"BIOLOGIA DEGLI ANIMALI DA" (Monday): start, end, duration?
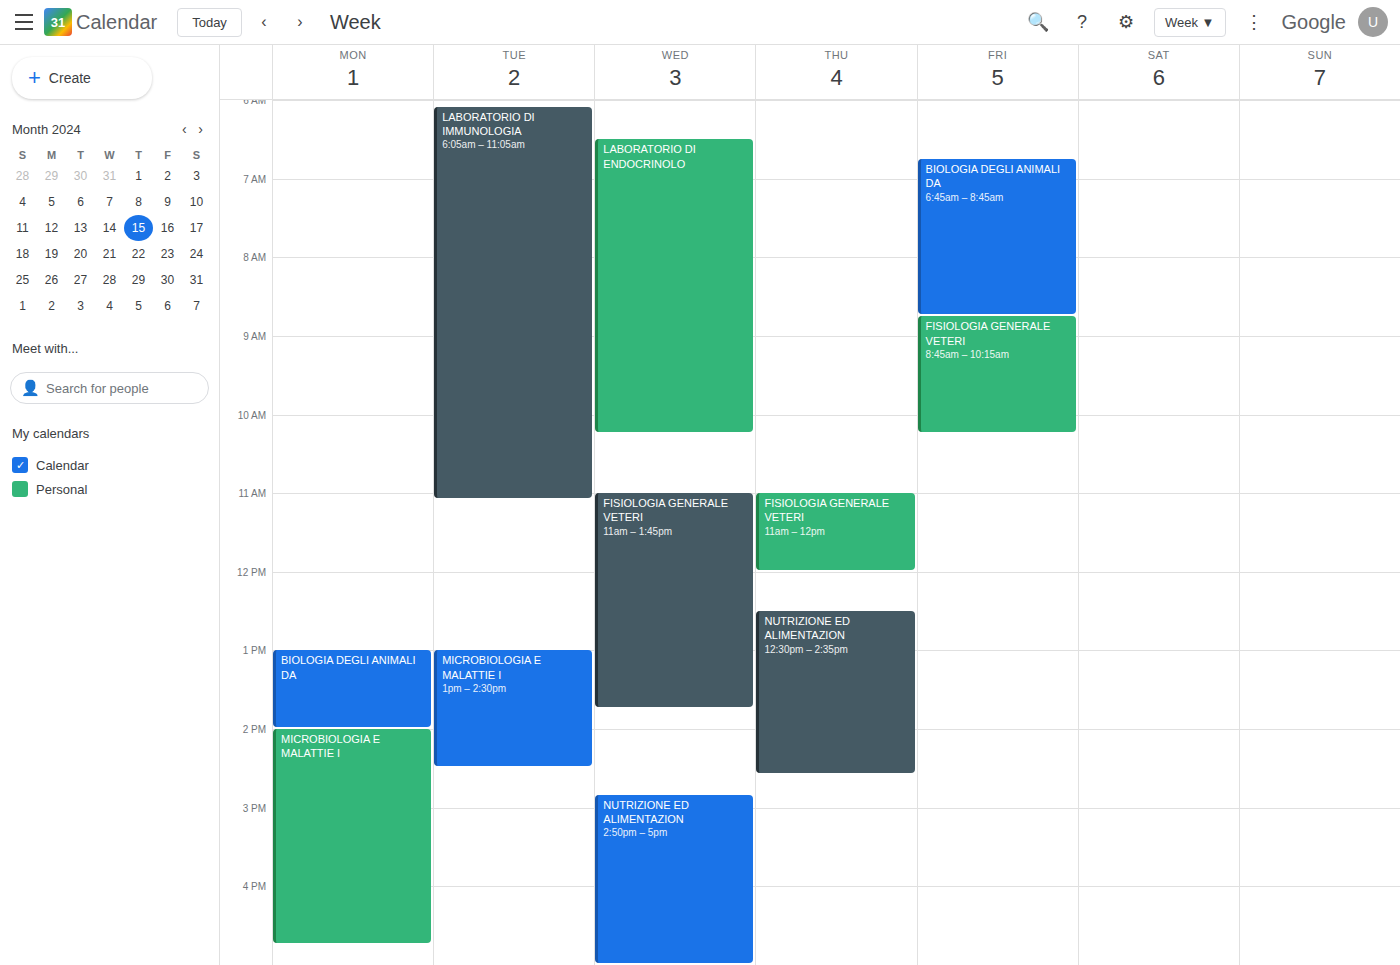
1:00 PM to 2:00 PM, 1 hour